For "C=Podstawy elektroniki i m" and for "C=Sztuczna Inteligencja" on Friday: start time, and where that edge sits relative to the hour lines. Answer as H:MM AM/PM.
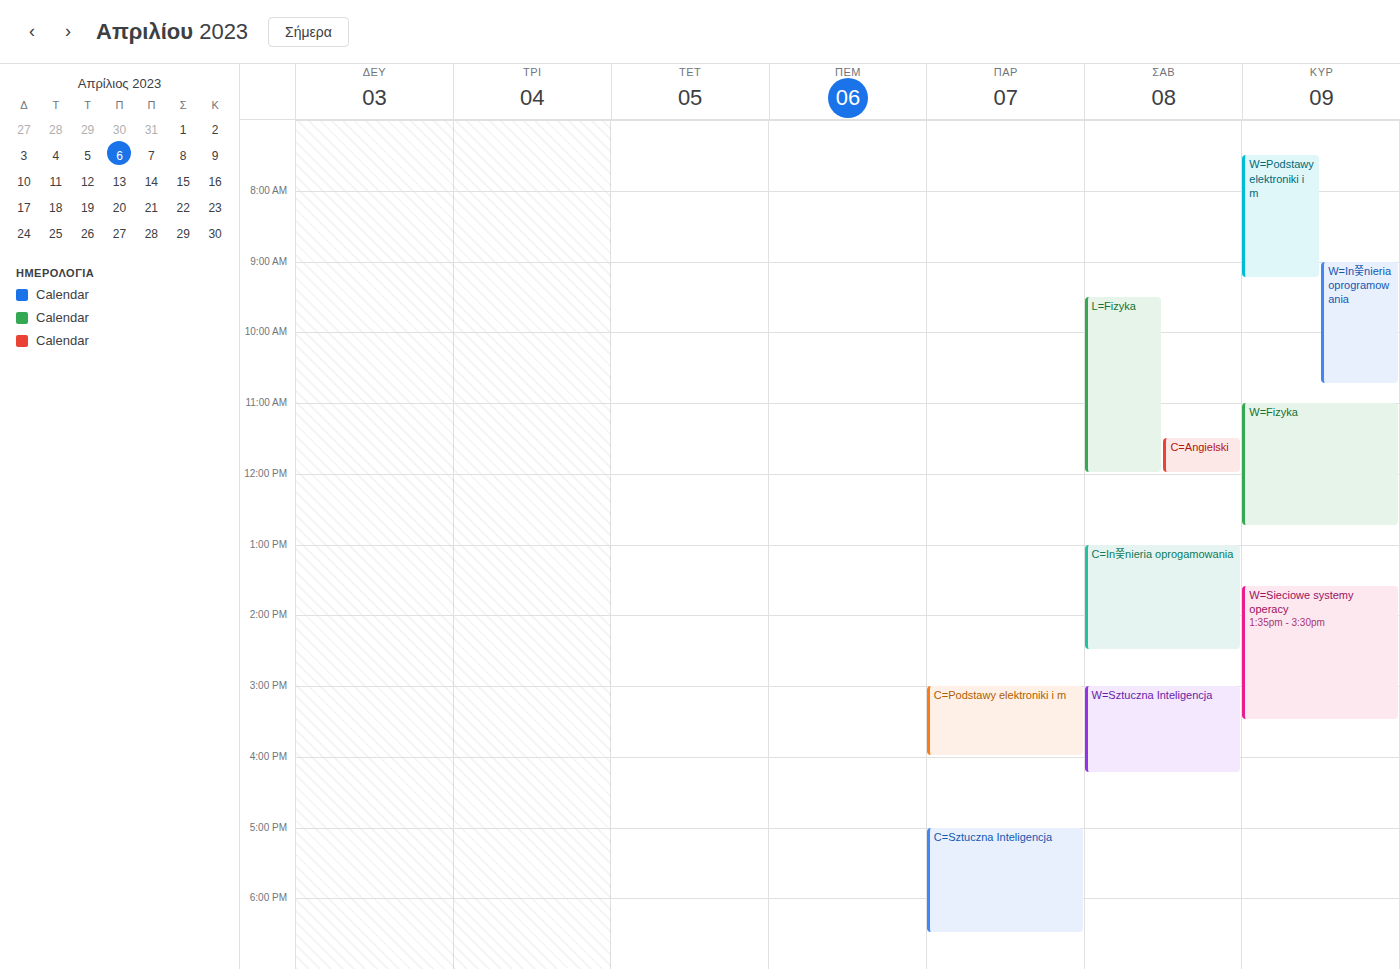
"C=Podstawy elektroniki i m": 3:00 PM, exactly on the 3 PM line. "C=Sztuczna Inteligencja": 5:00 PM, exactly on the 5 PM line.